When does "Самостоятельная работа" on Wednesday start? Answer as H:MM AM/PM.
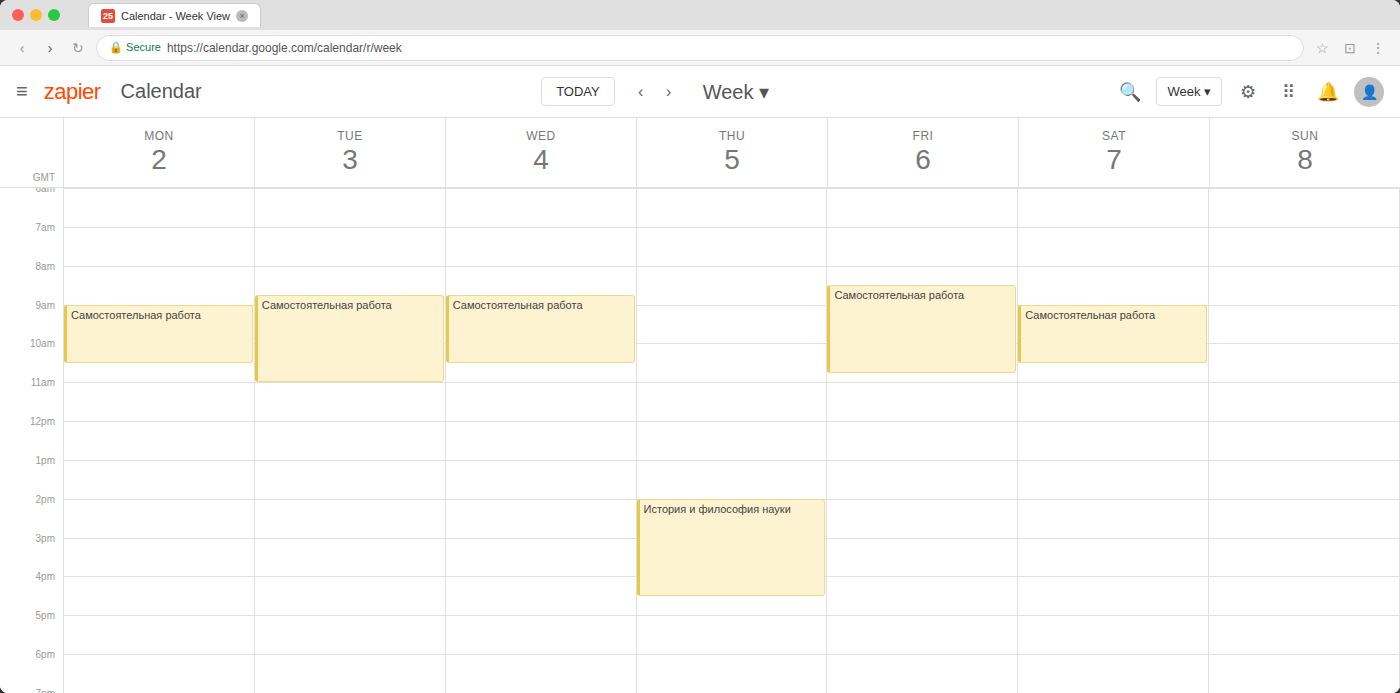
8:45 AM